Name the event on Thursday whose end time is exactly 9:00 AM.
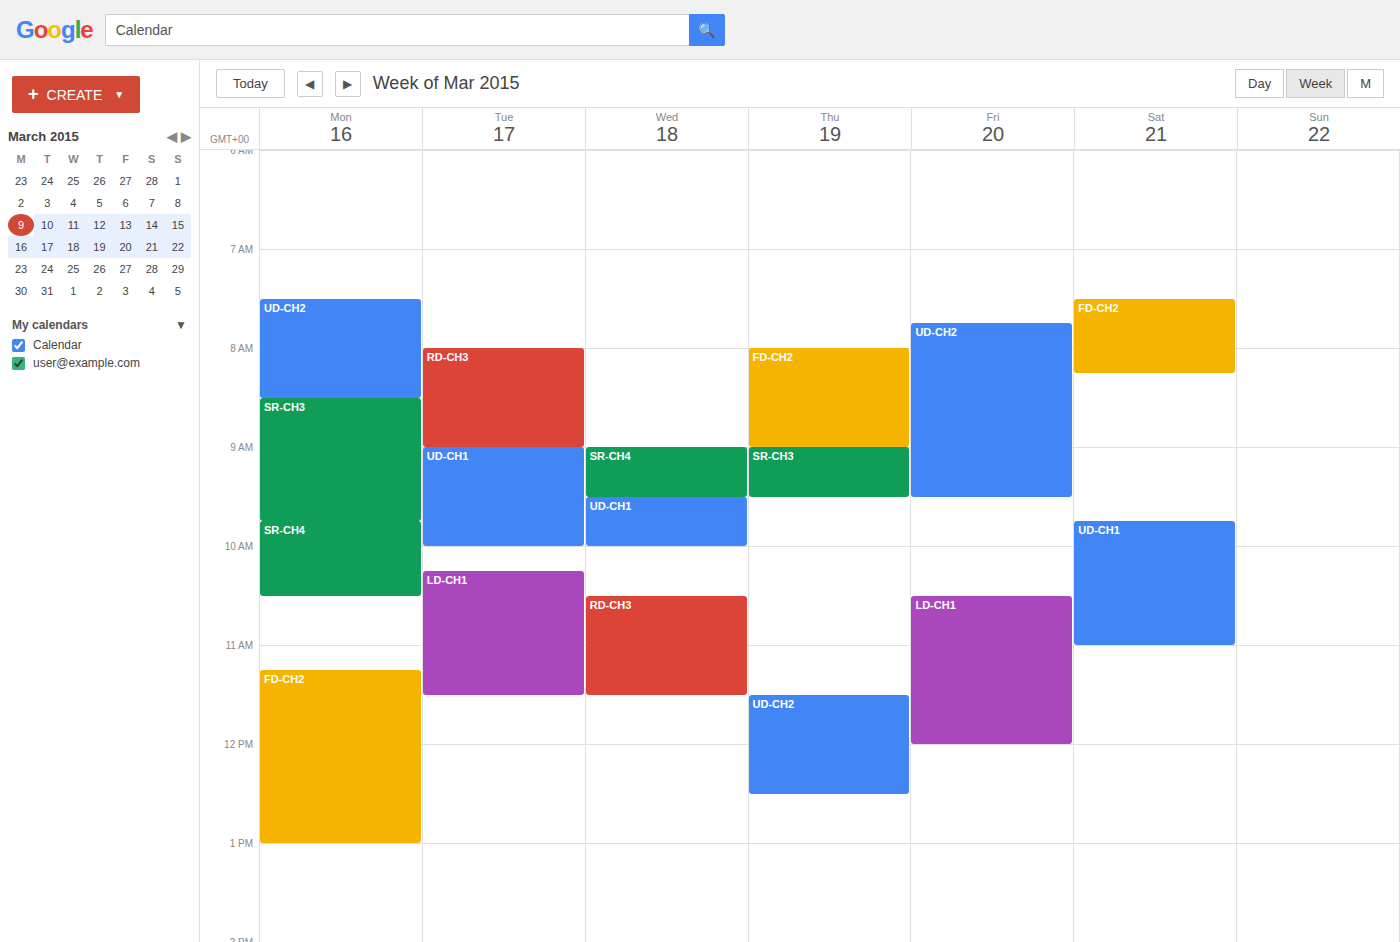
"FD-CH2"